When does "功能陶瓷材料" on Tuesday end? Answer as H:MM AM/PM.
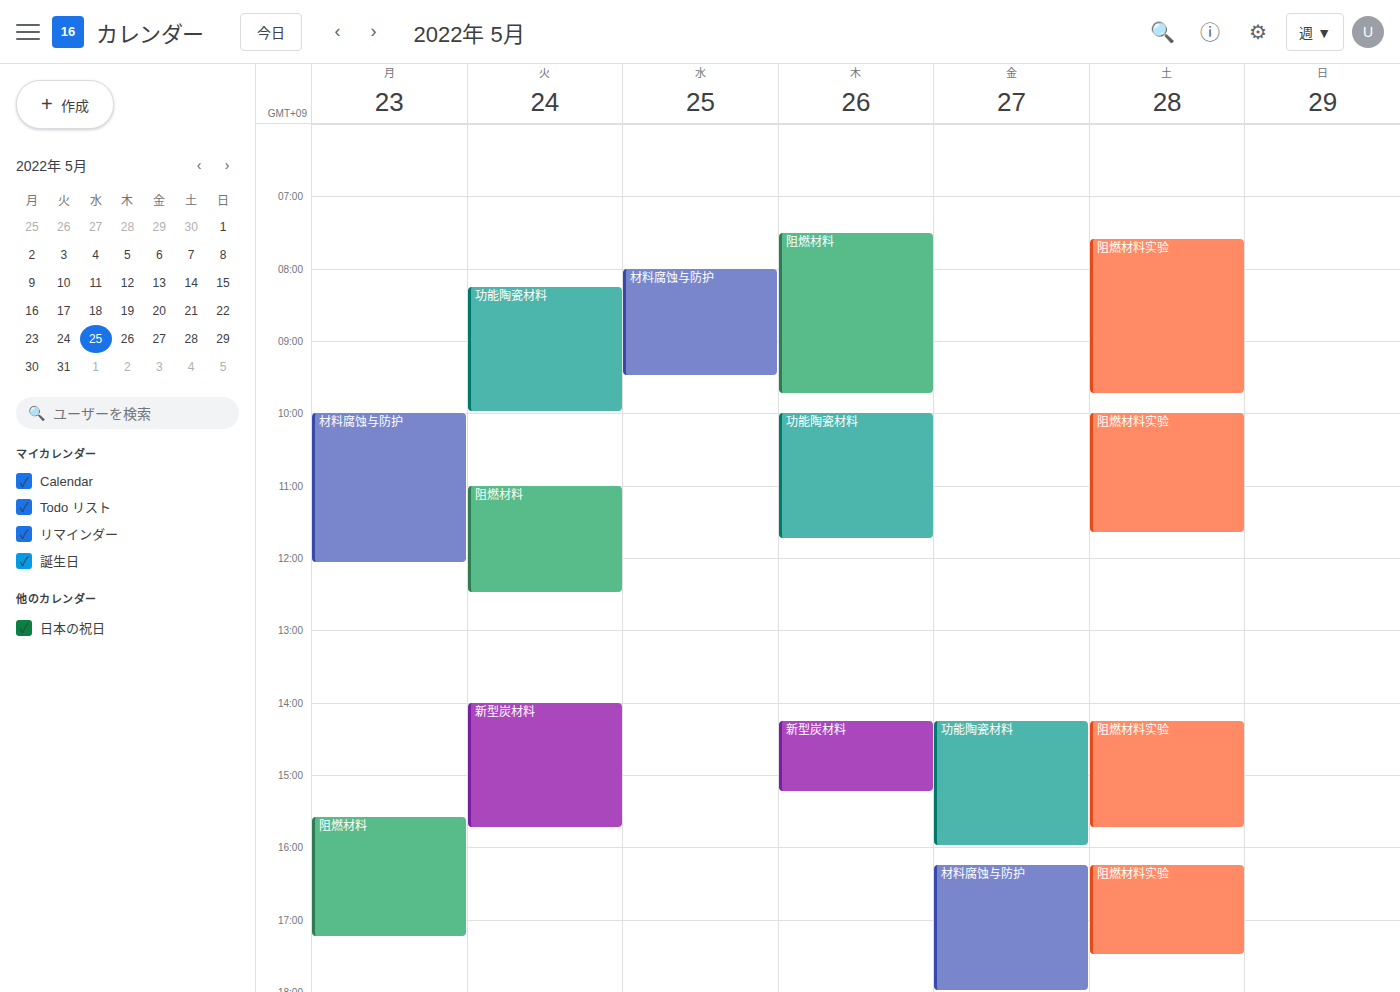
10:00 AM